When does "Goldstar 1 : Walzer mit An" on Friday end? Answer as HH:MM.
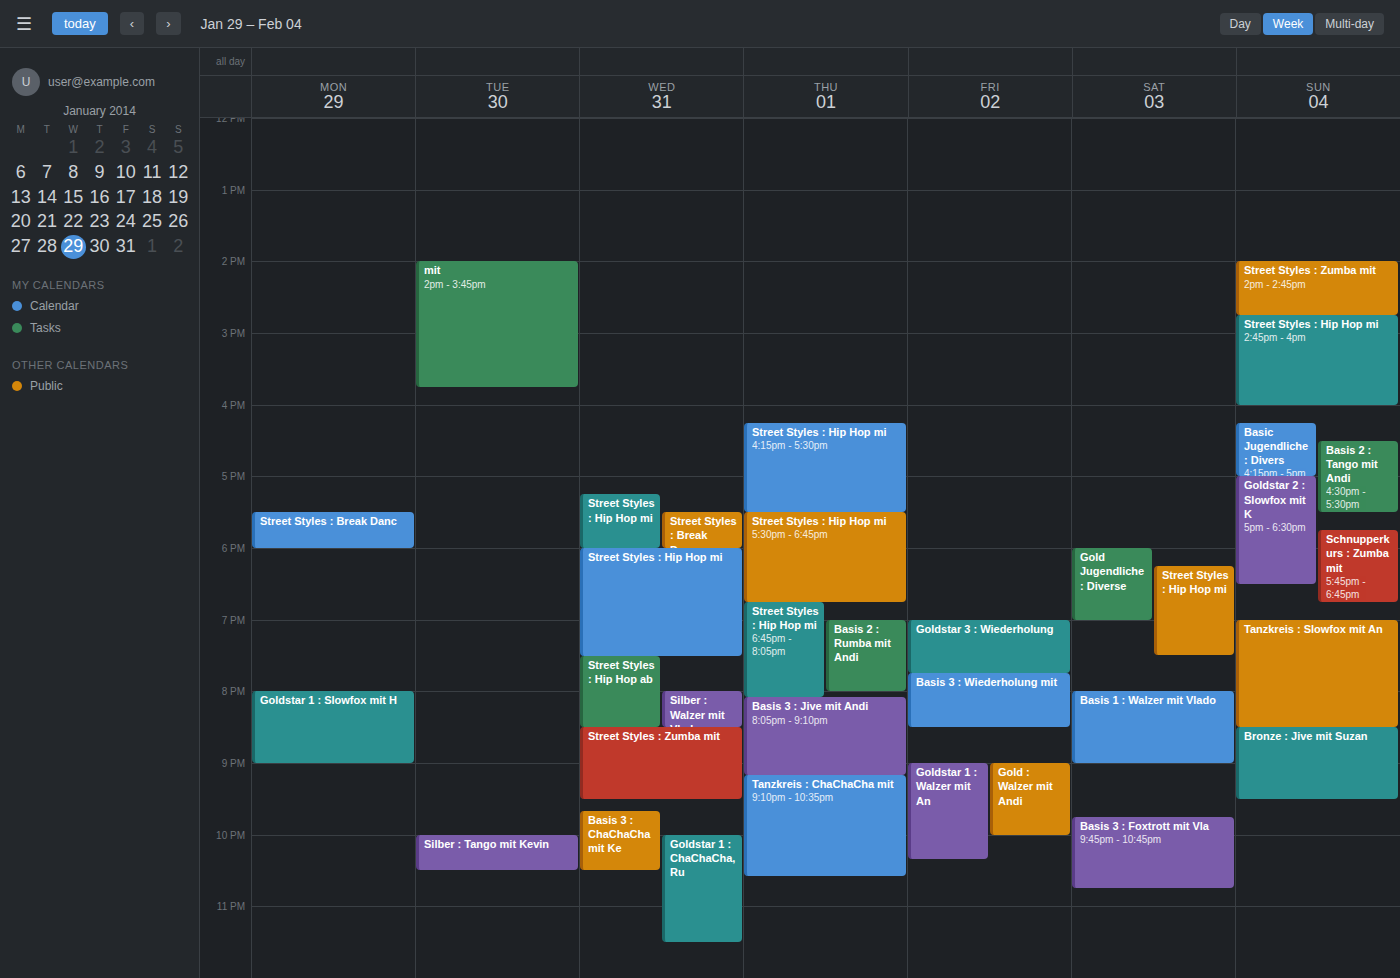
22:20